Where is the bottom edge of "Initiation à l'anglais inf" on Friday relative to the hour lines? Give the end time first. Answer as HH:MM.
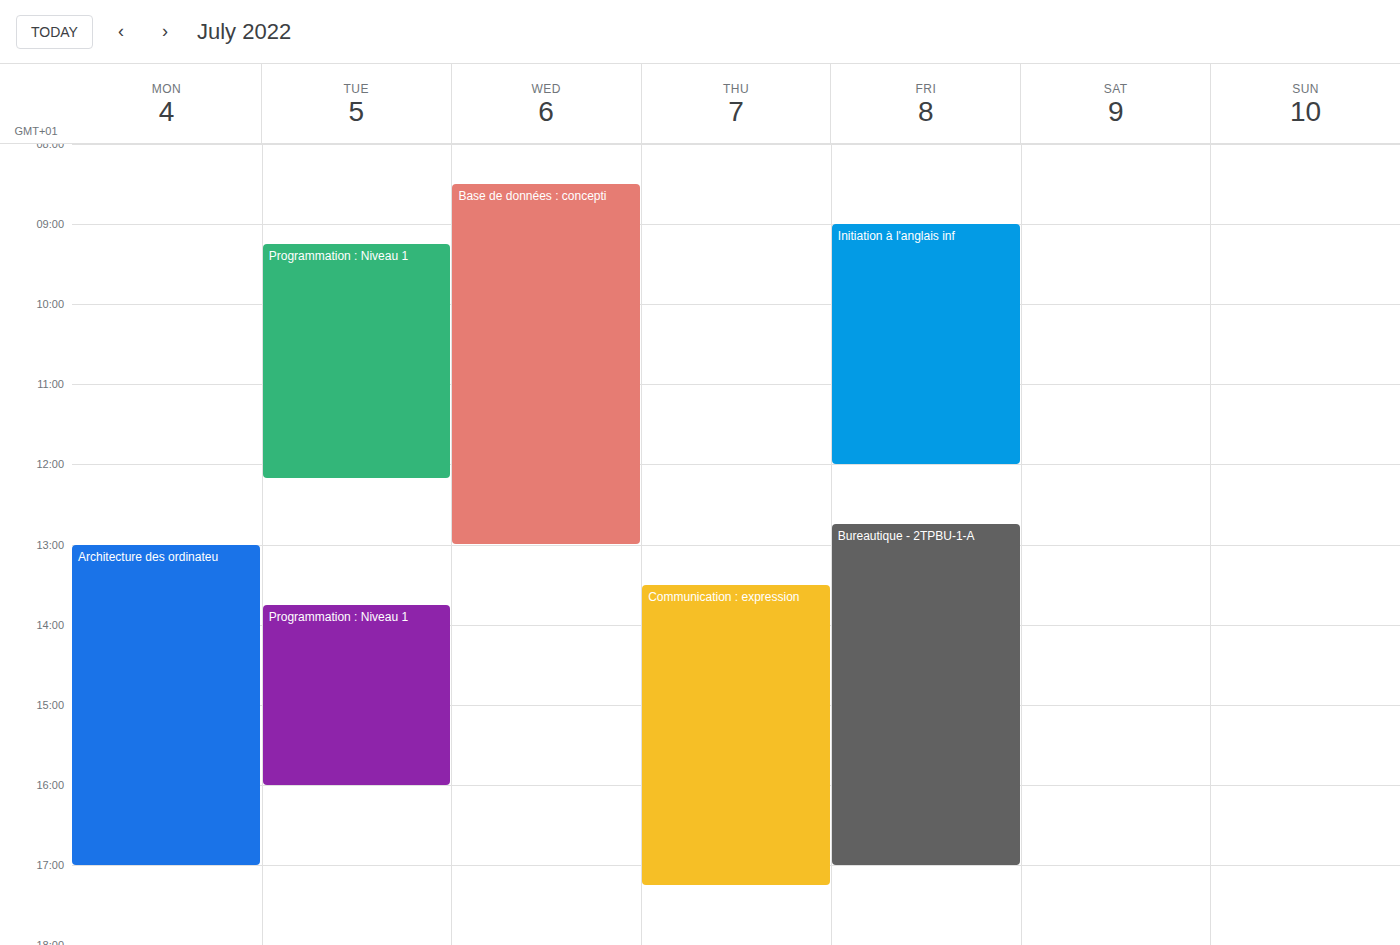
12:00 -- exactly on the 12:00 line.